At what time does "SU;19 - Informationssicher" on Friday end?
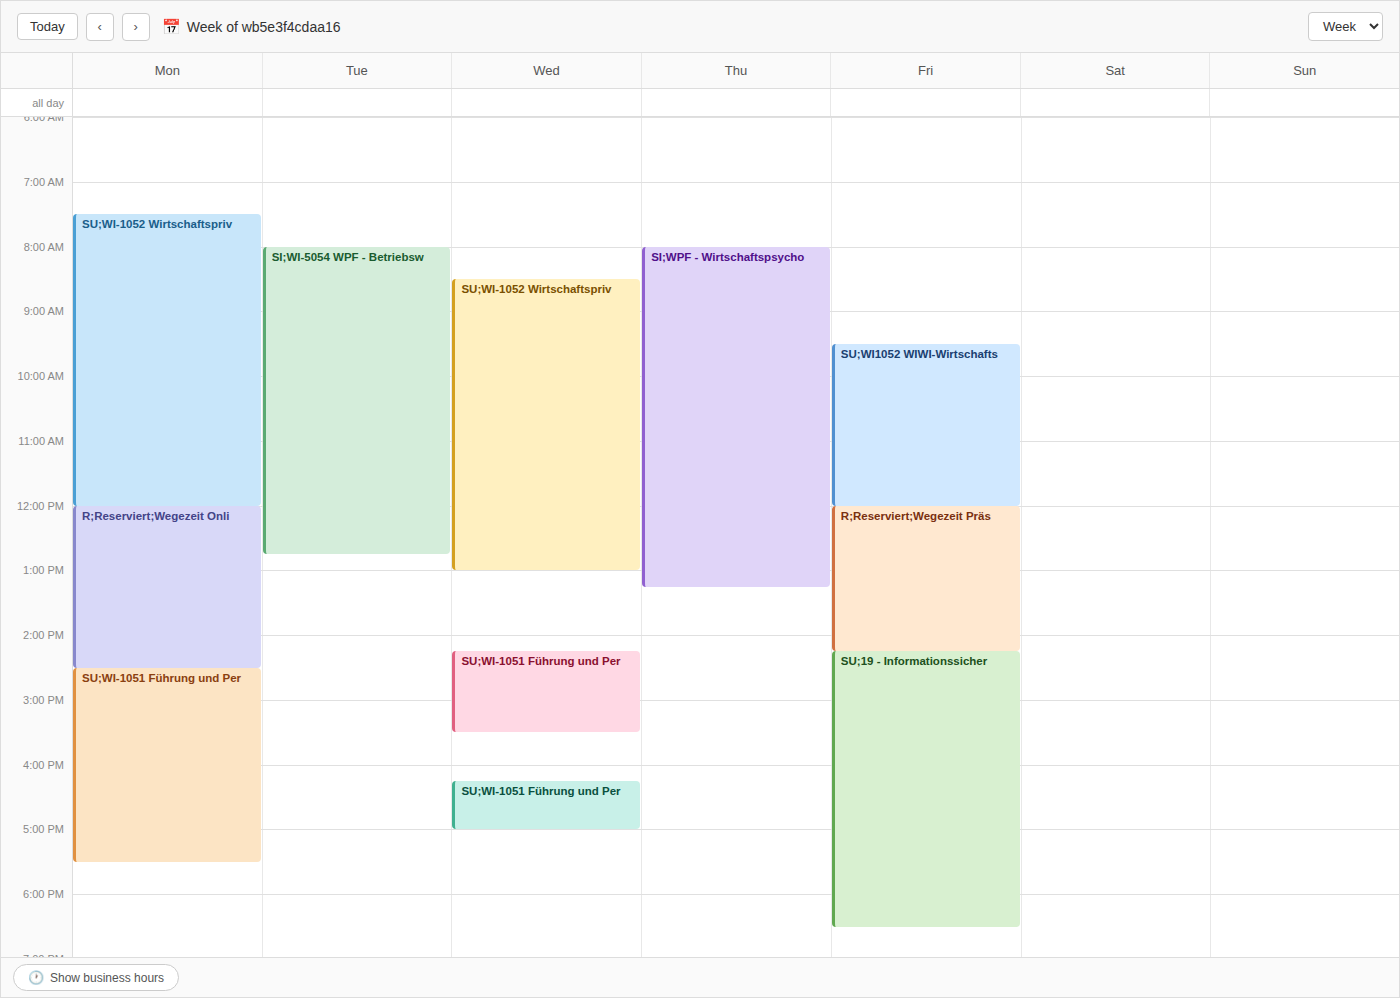
6:30 PM